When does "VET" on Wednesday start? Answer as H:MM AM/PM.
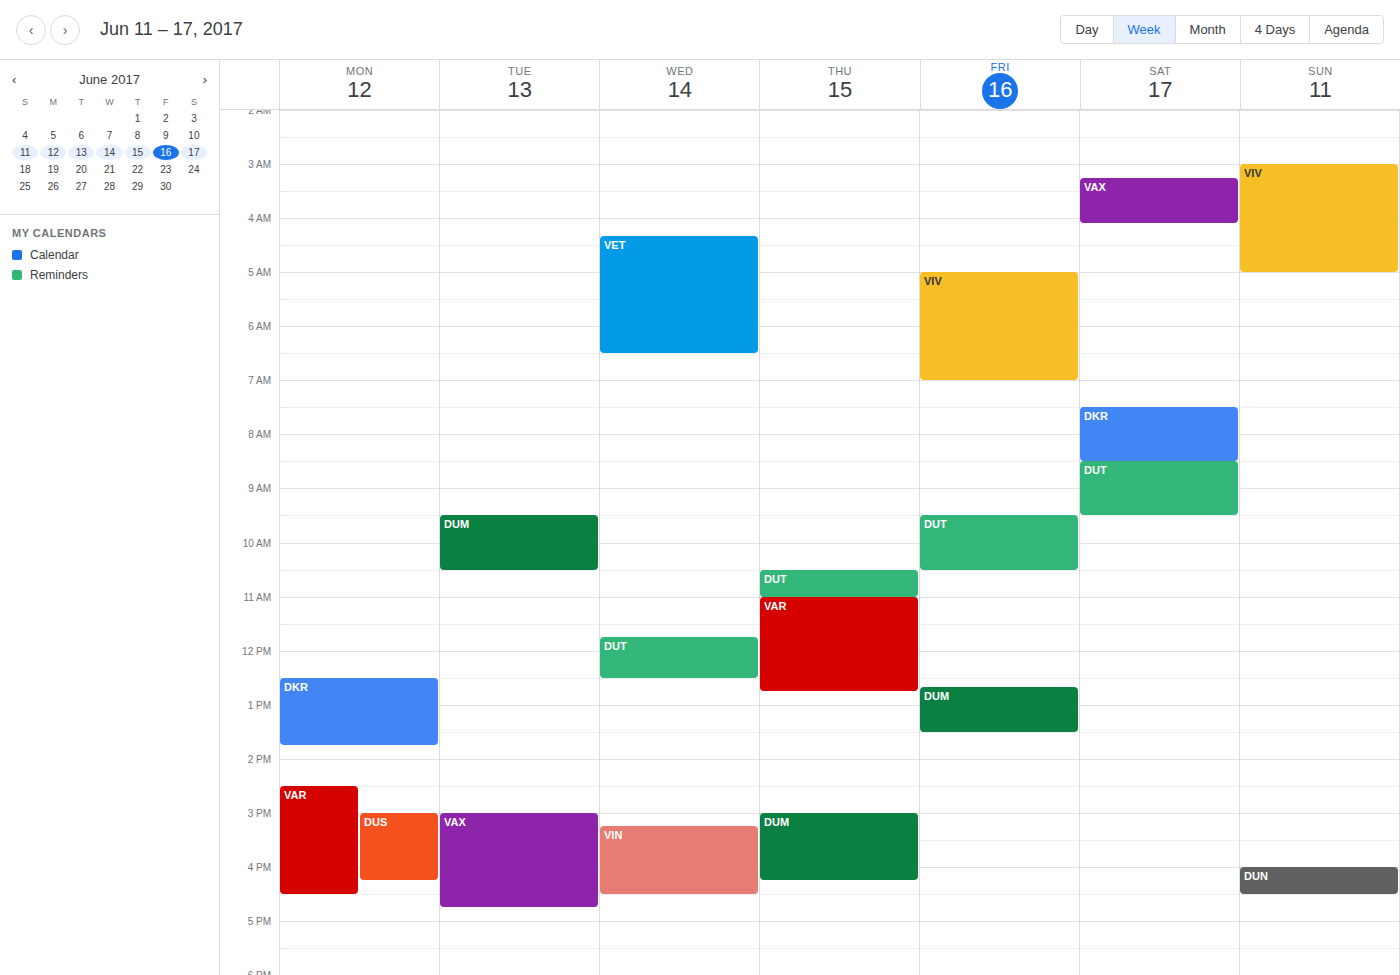
4:20 AM